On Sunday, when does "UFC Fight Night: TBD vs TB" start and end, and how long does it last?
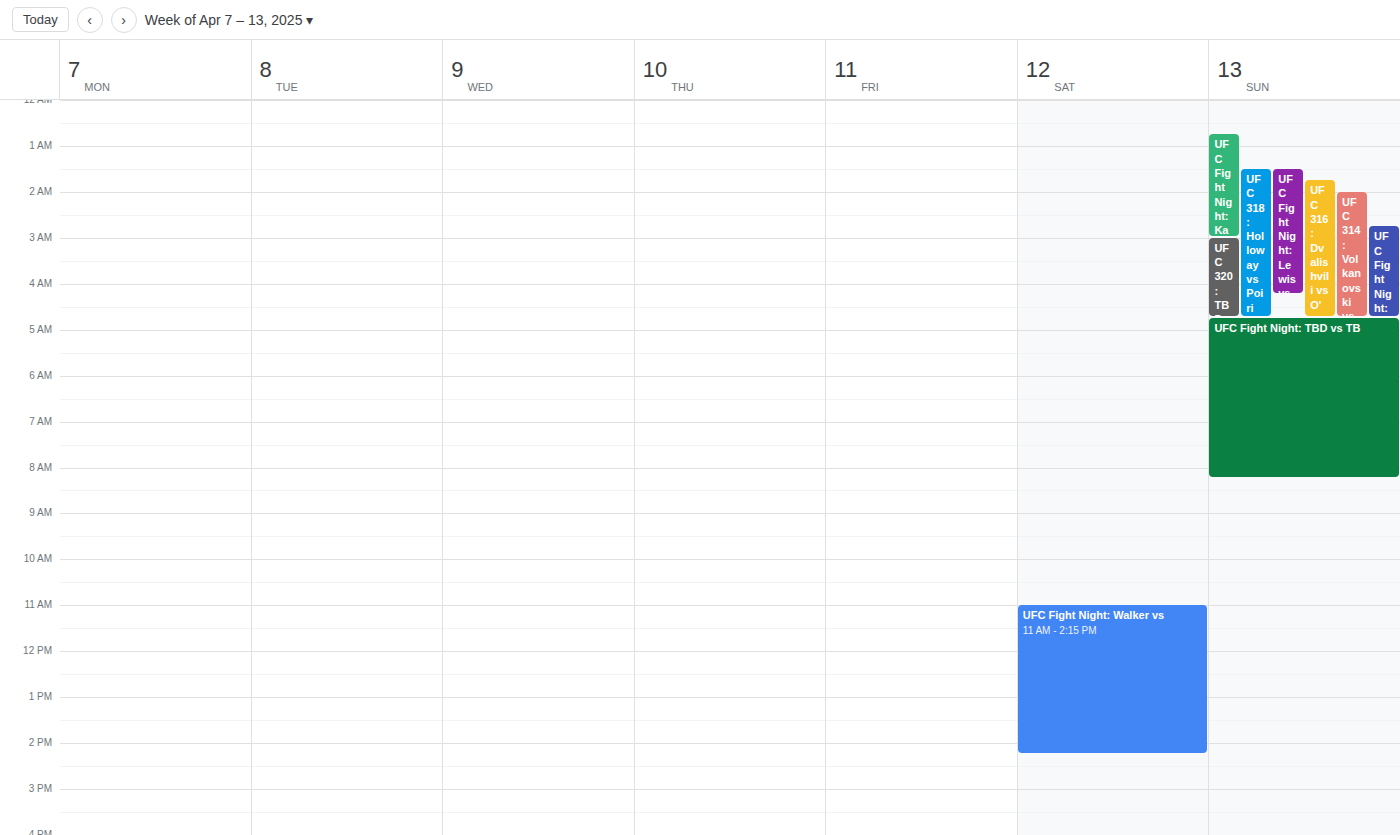
4:45 AM to 8:15 AM, 3 hours 30 minutes